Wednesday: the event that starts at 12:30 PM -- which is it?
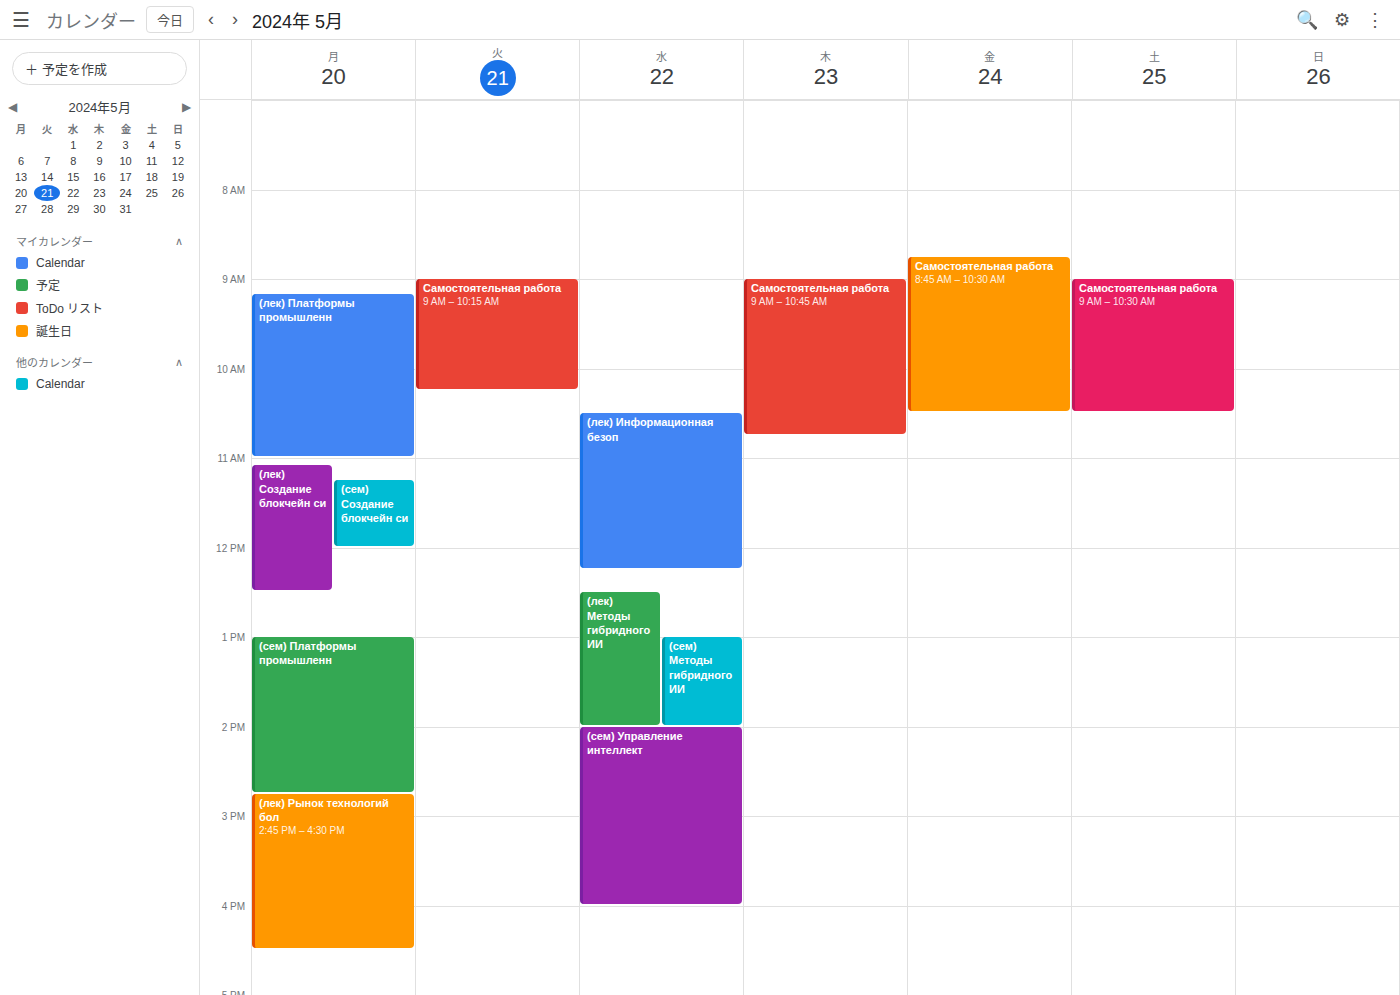
"(лек) Методы гибридного ИИ"